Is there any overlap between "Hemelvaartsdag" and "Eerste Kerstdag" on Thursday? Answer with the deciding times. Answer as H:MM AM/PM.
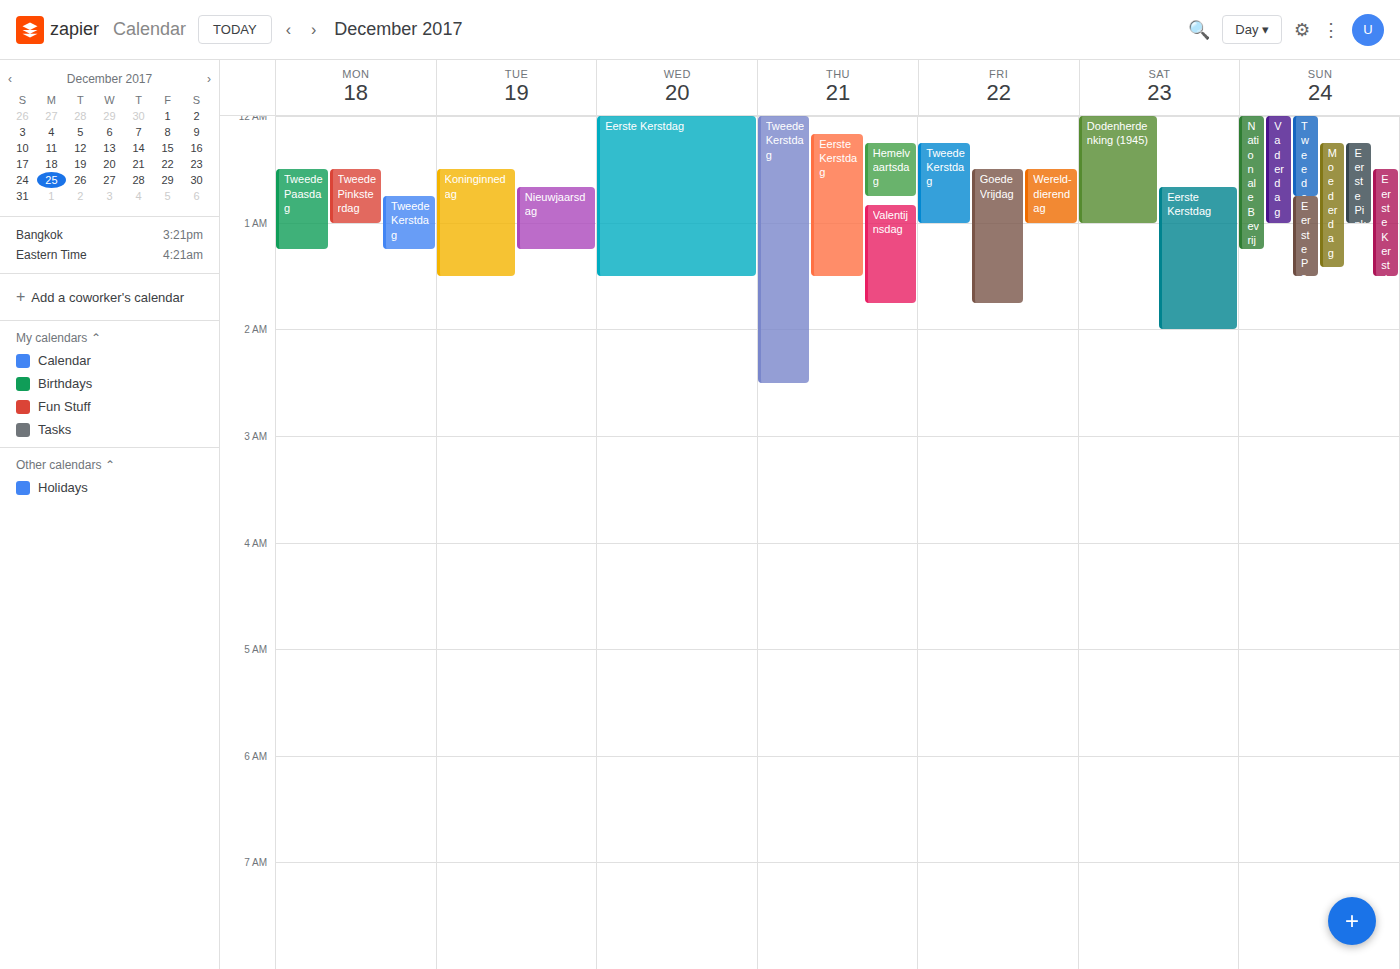
"Hemelvaartsdag" runs 12:15 AM to 12:45 AM, inside "Eerste Kerstdag" -- they overlap.